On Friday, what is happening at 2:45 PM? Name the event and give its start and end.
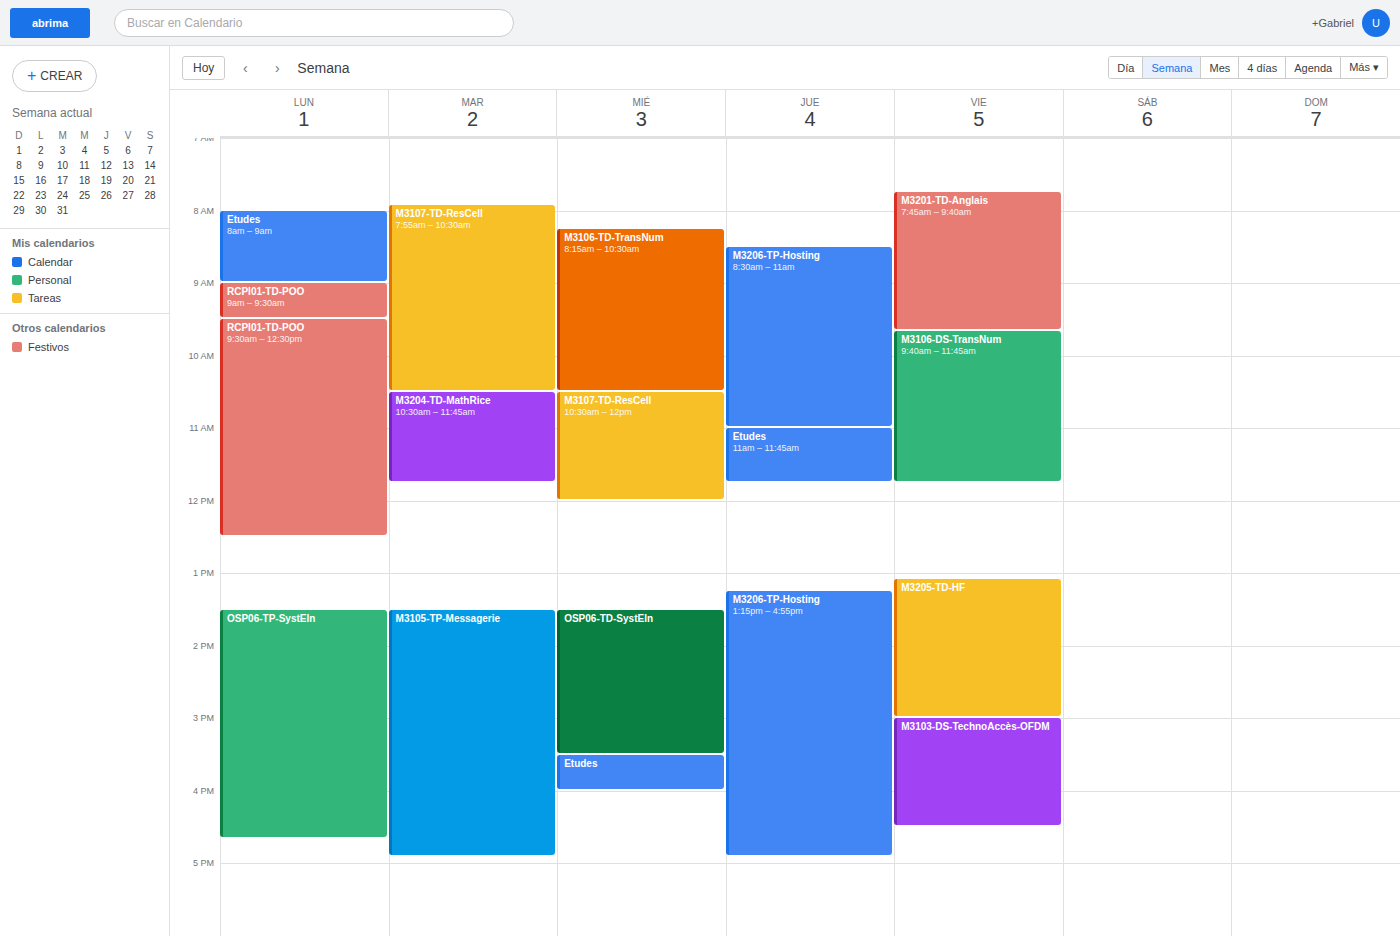
"M3205-TD-HF", 1:05 PM to 3:00 PM